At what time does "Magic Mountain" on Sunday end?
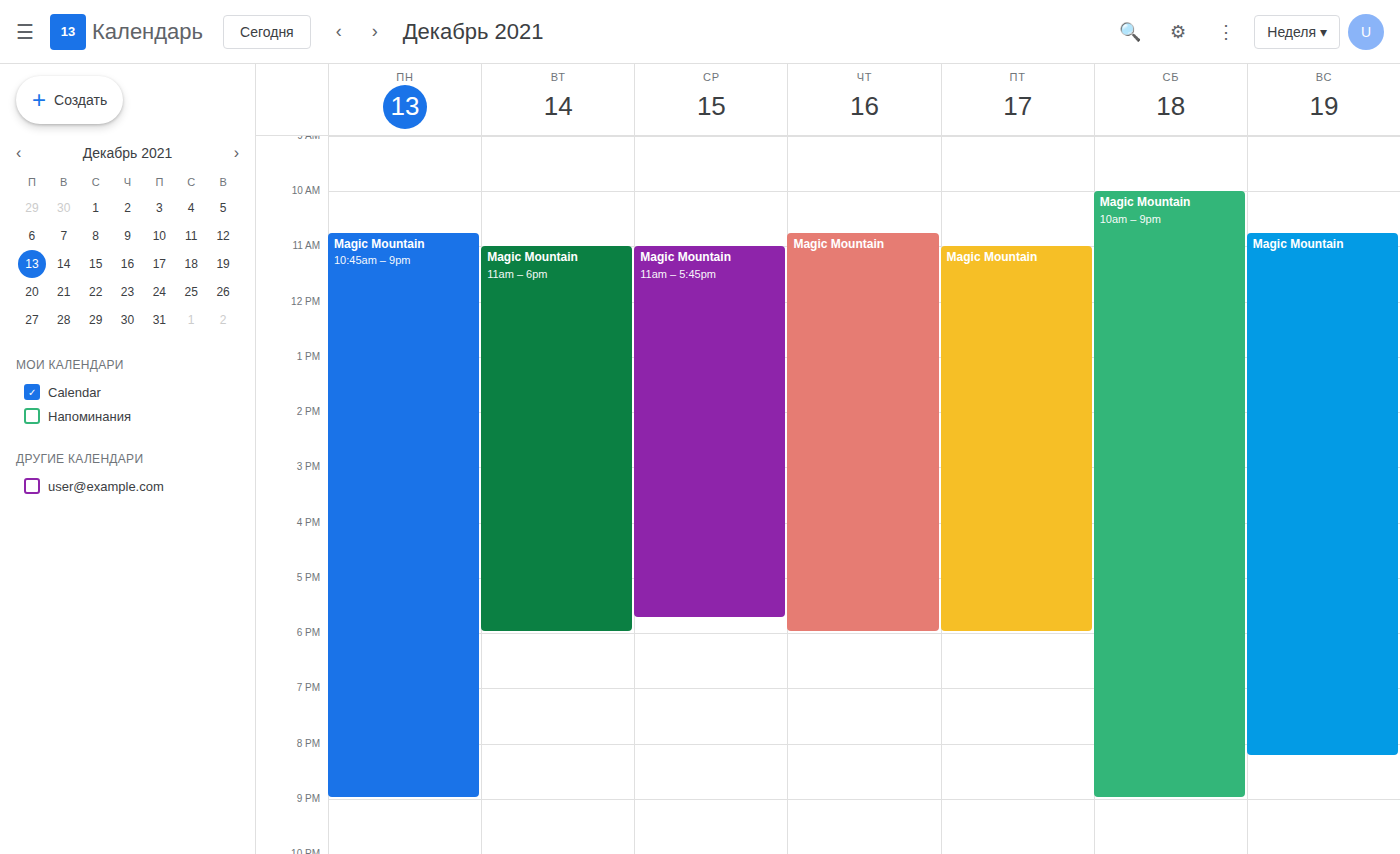
8:15 PM